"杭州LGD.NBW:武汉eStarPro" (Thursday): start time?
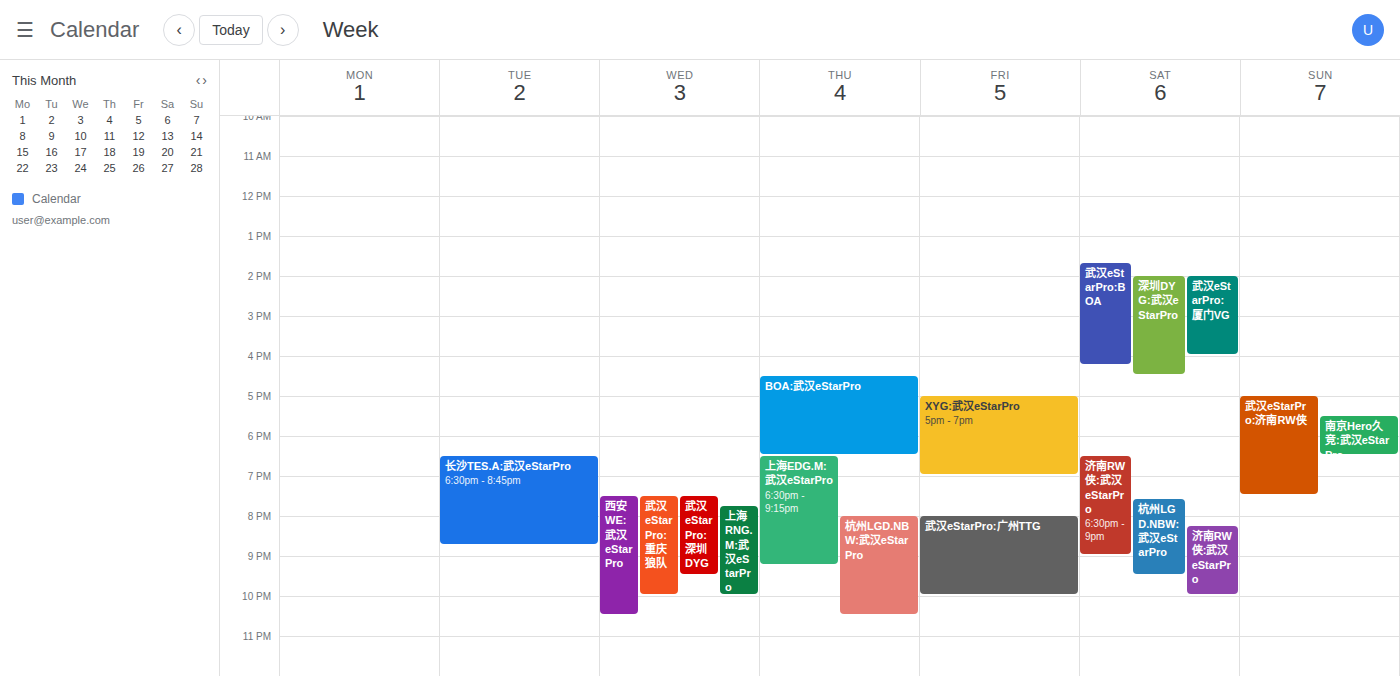
20:00